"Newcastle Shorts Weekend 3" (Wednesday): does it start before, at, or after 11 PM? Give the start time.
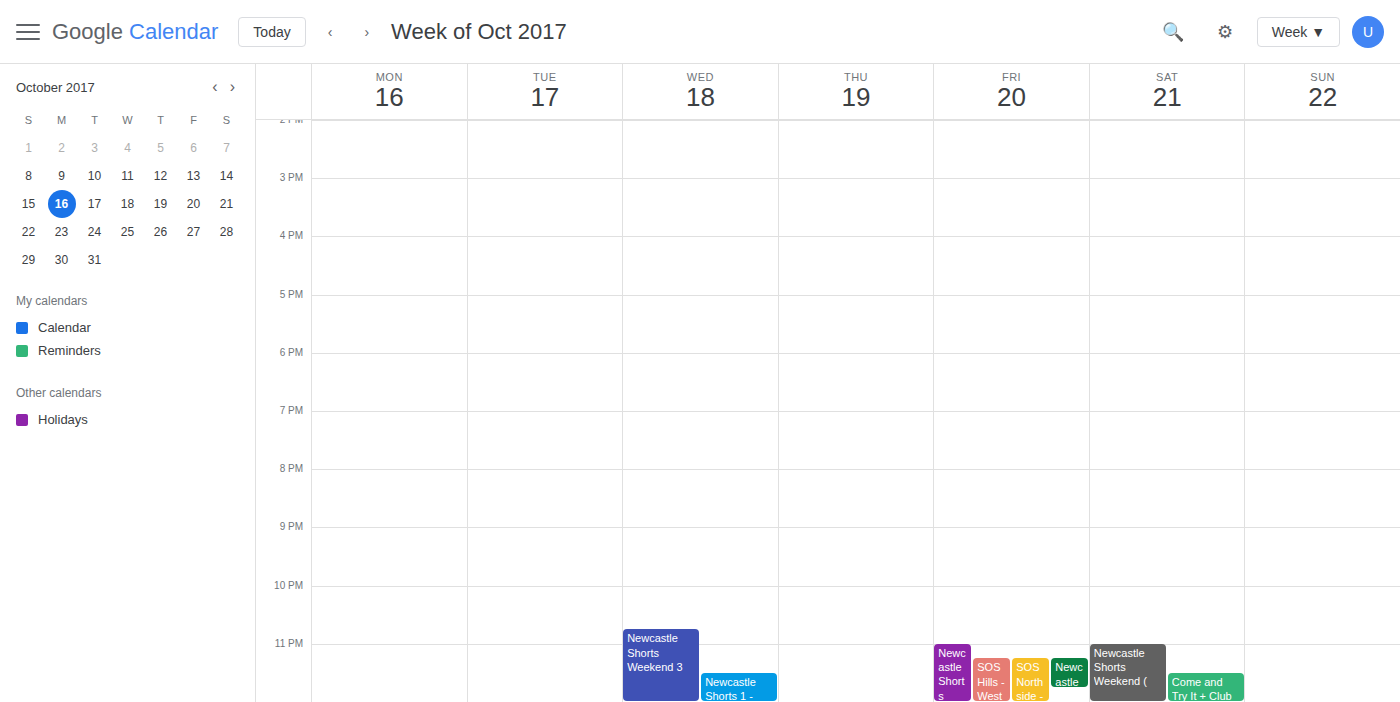
10:45 PM -- before 11 PM, 15 minutes above the 11 PM line.